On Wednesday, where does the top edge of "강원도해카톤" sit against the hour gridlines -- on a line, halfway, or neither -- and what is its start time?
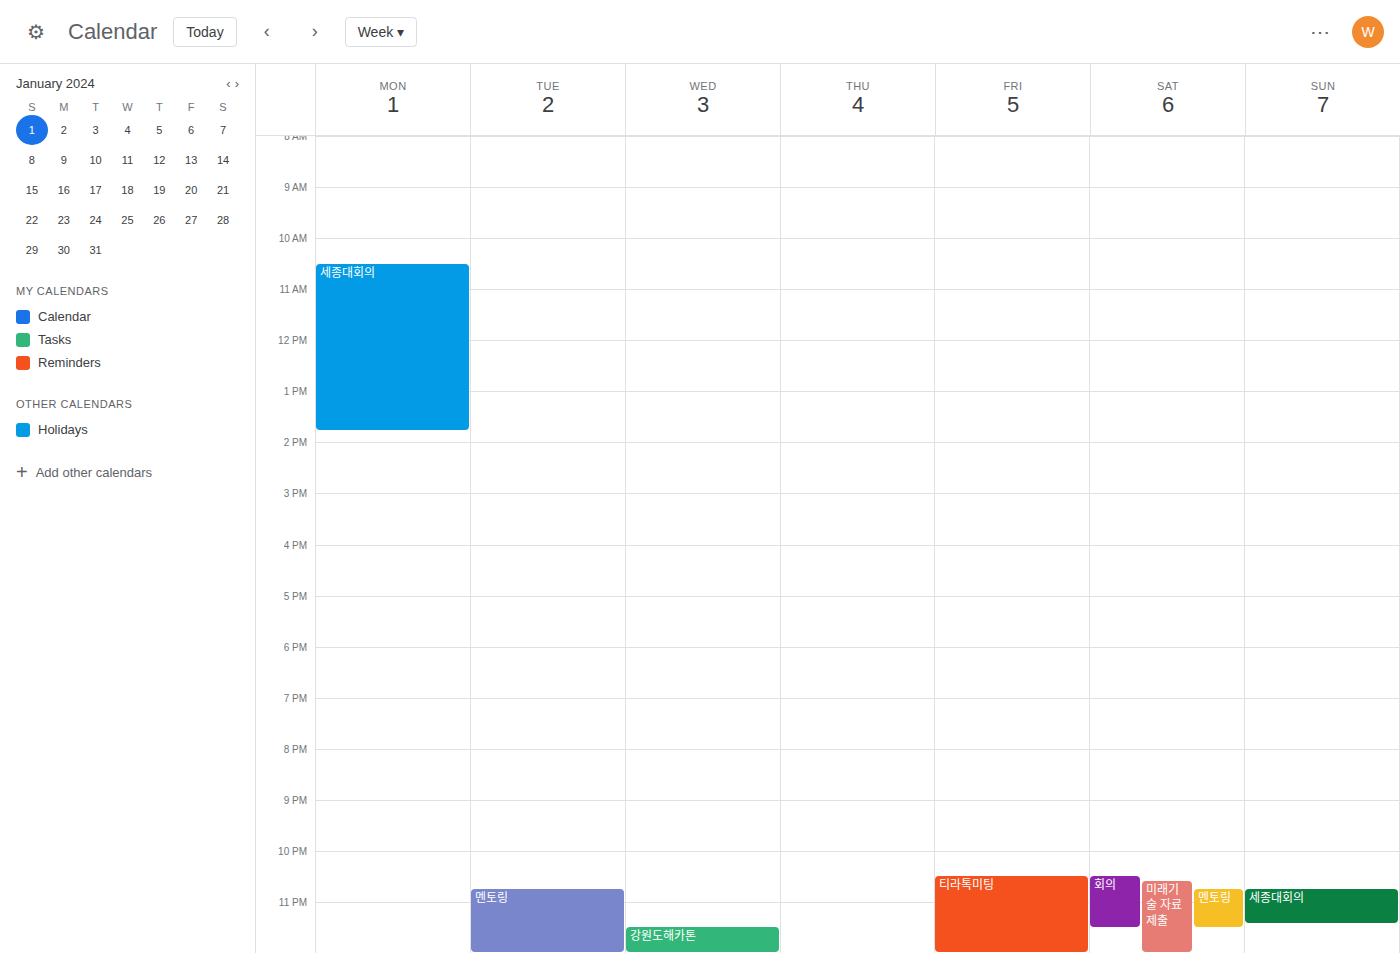
11:30 PM -- halfway between the 11 PM and 12 AM lines.